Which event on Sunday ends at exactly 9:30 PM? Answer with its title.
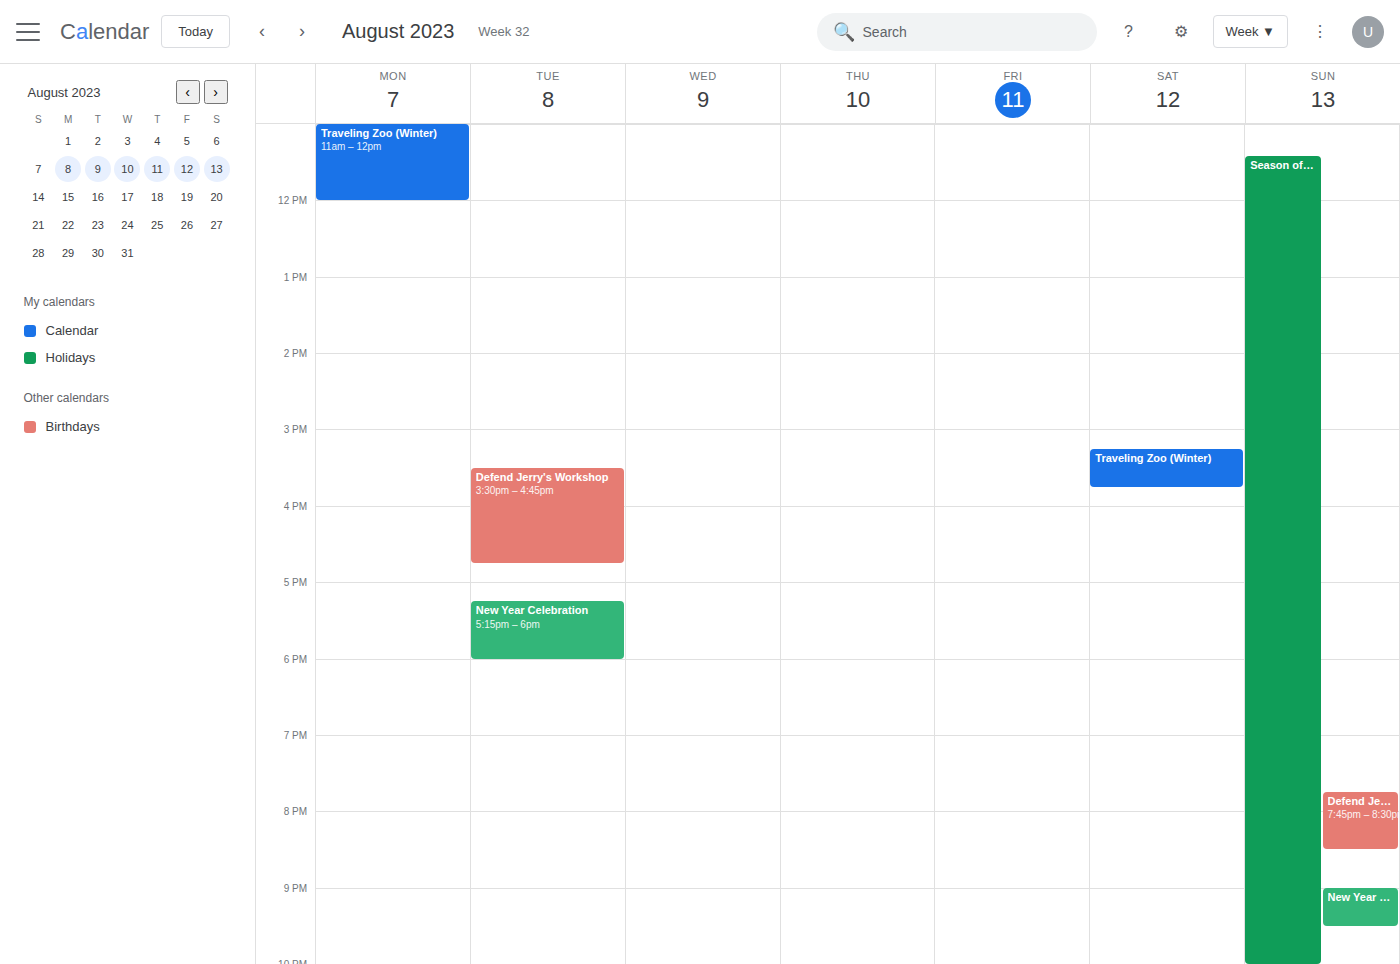
"New Year Celebration"